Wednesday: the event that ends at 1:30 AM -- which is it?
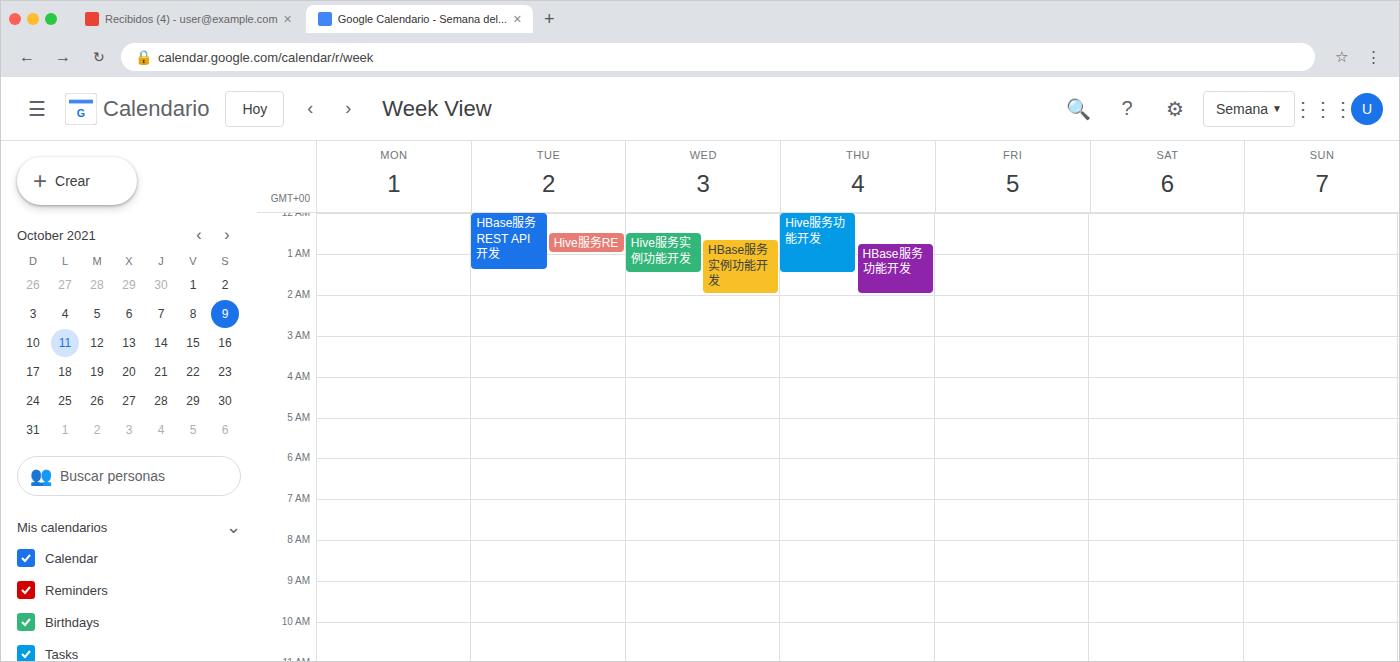
"Hive服务实例功能开发"